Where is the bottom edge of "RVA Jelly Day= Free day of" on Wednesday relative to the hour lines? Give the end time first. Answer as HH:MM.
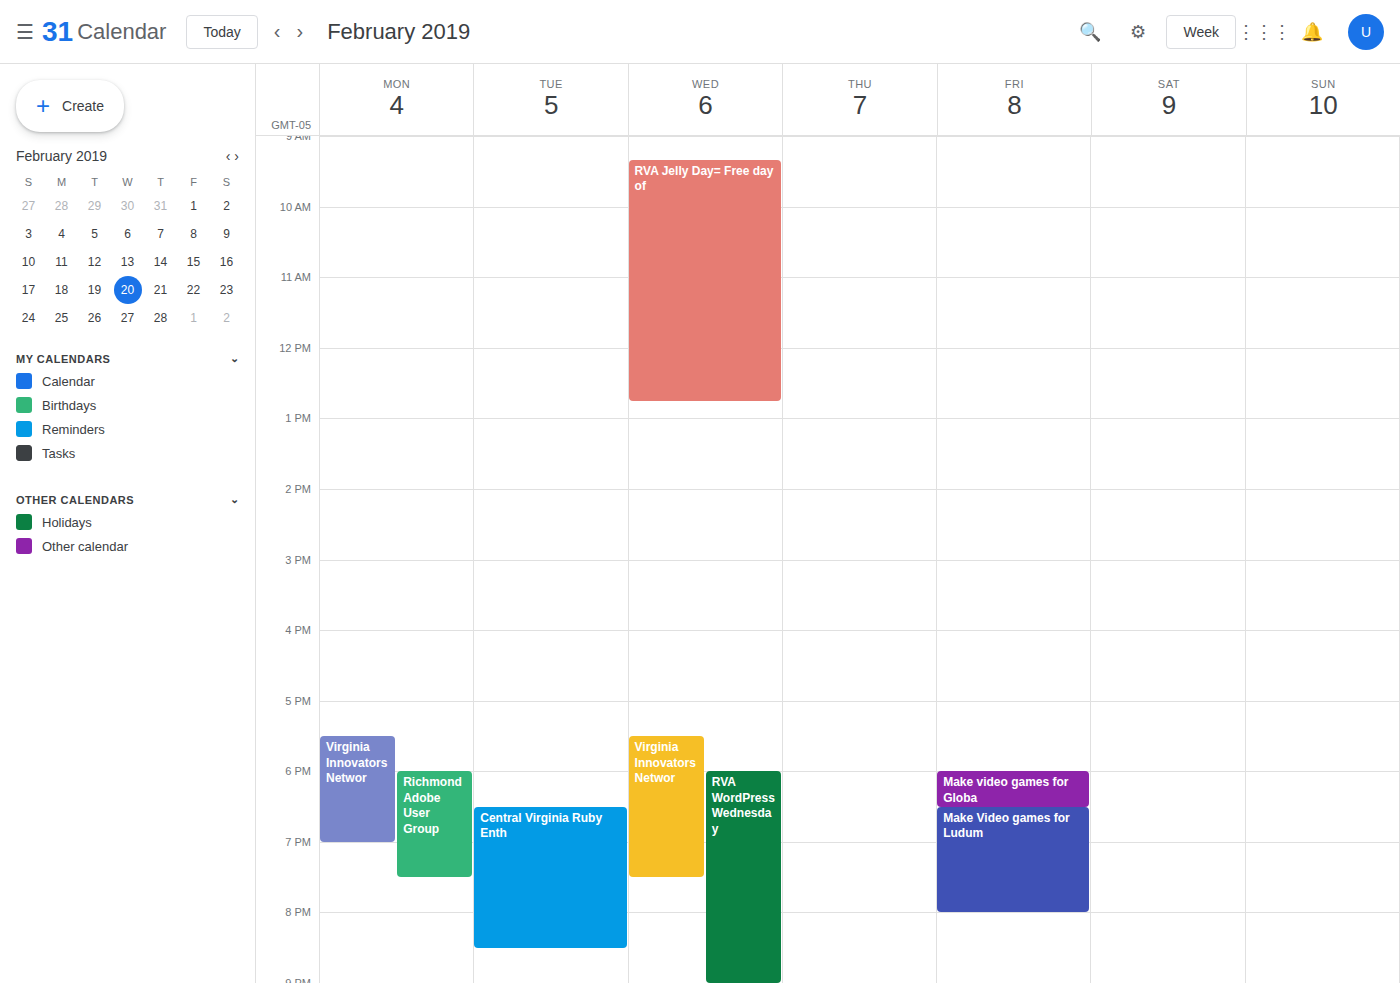
12:45 -- neither: three quarters of the way from the 12:00 line to the 13:00 line.